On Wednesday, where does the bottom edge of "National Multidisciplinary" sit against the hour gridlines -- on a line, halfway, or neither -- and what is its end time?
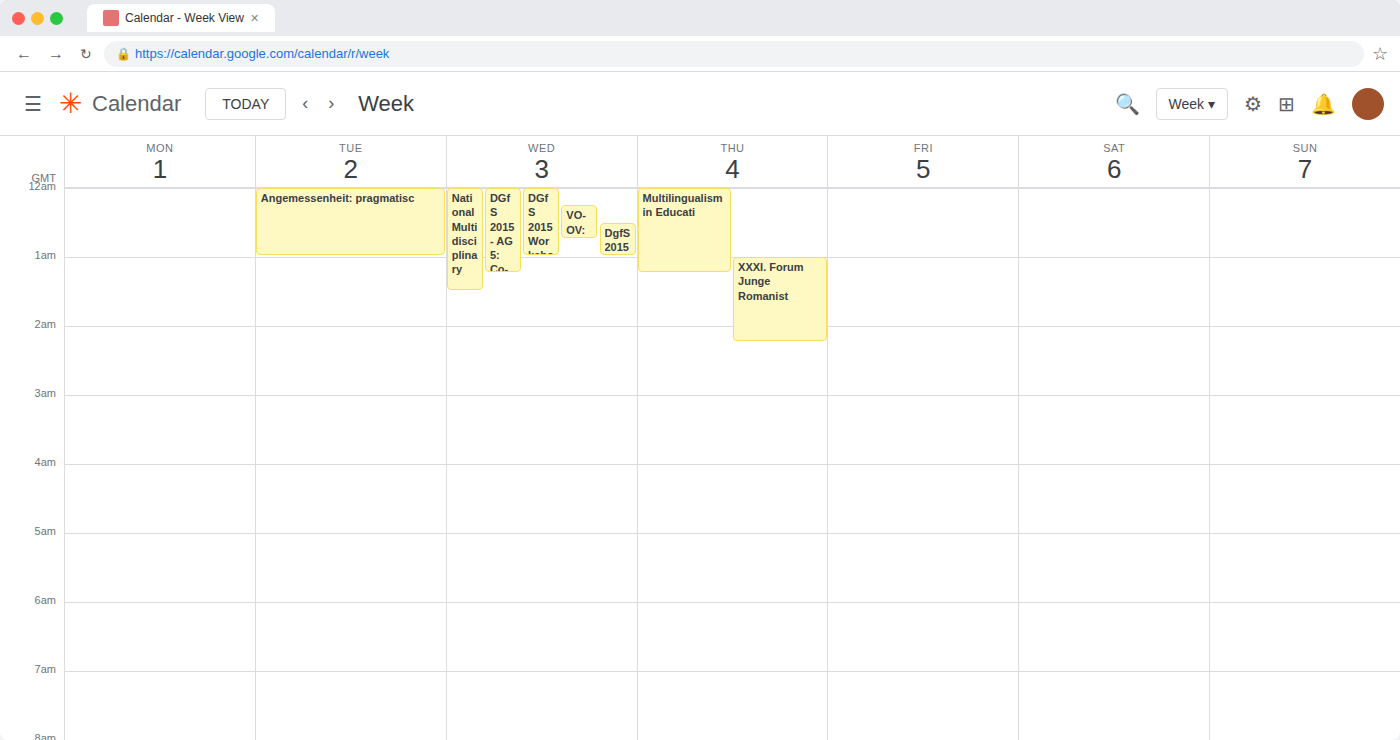
1:30 AM -- halfway between the 1 AM and 2 AM lines.